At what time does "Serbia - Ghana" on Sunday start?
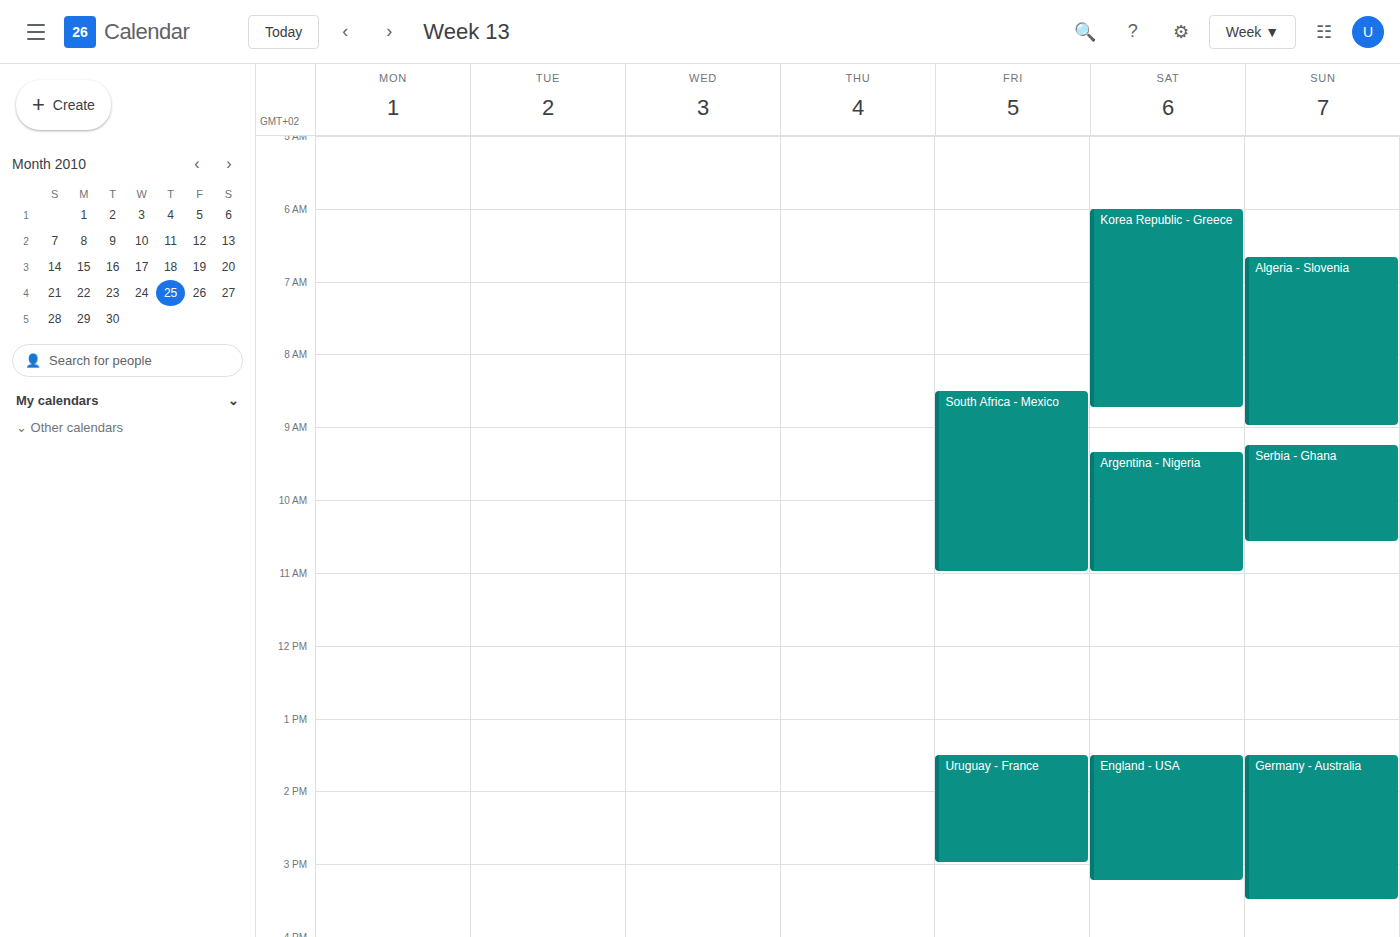
9:15 AM